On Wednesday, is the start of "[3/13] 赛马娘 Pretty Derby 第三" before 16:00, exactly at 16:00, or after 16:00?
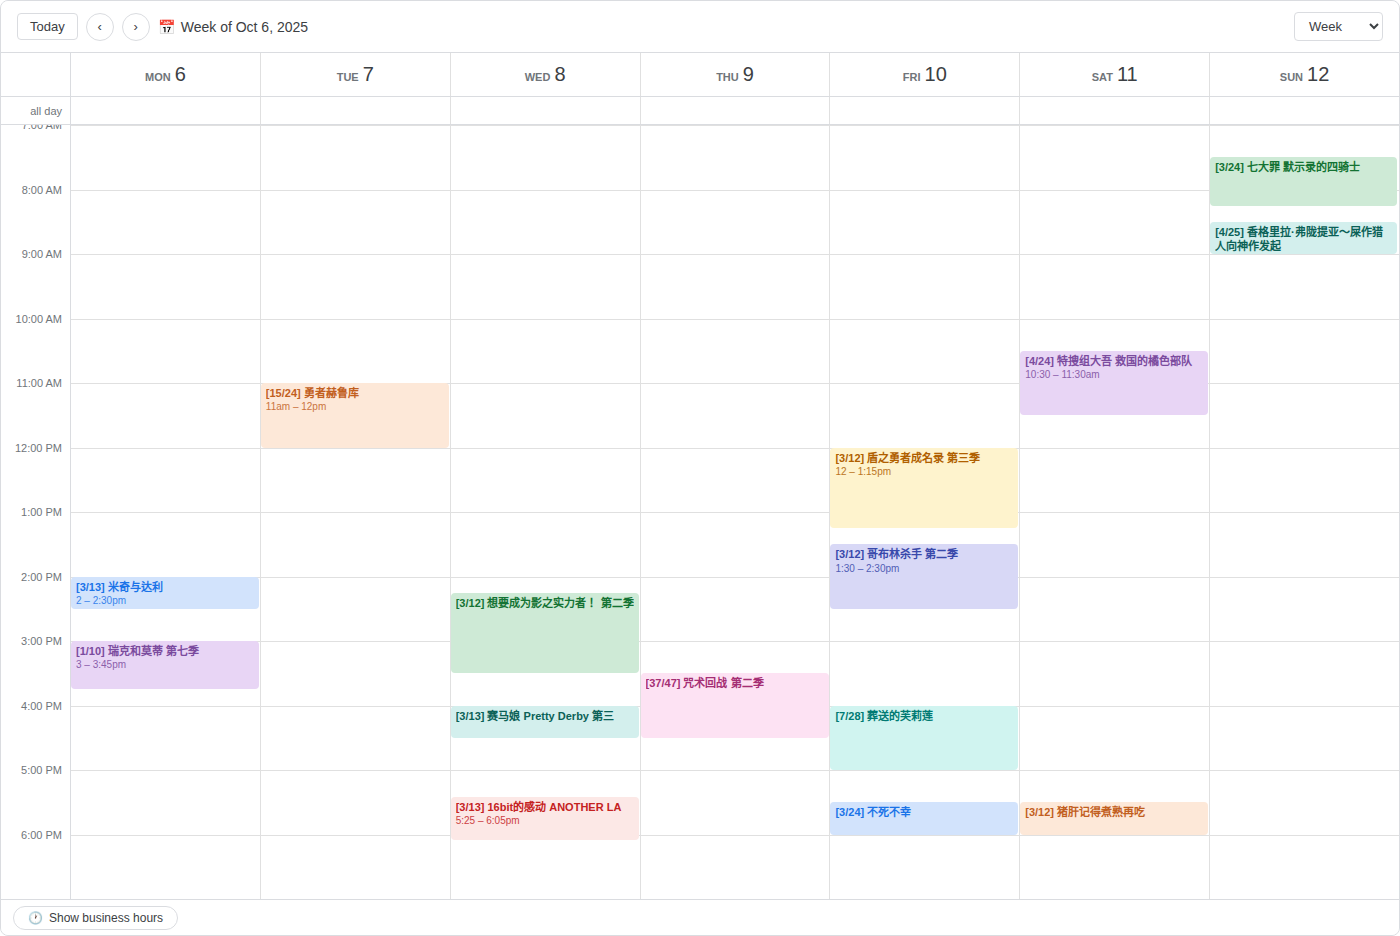
16:00 -- exactly at 16:00, on the 16:00 line.